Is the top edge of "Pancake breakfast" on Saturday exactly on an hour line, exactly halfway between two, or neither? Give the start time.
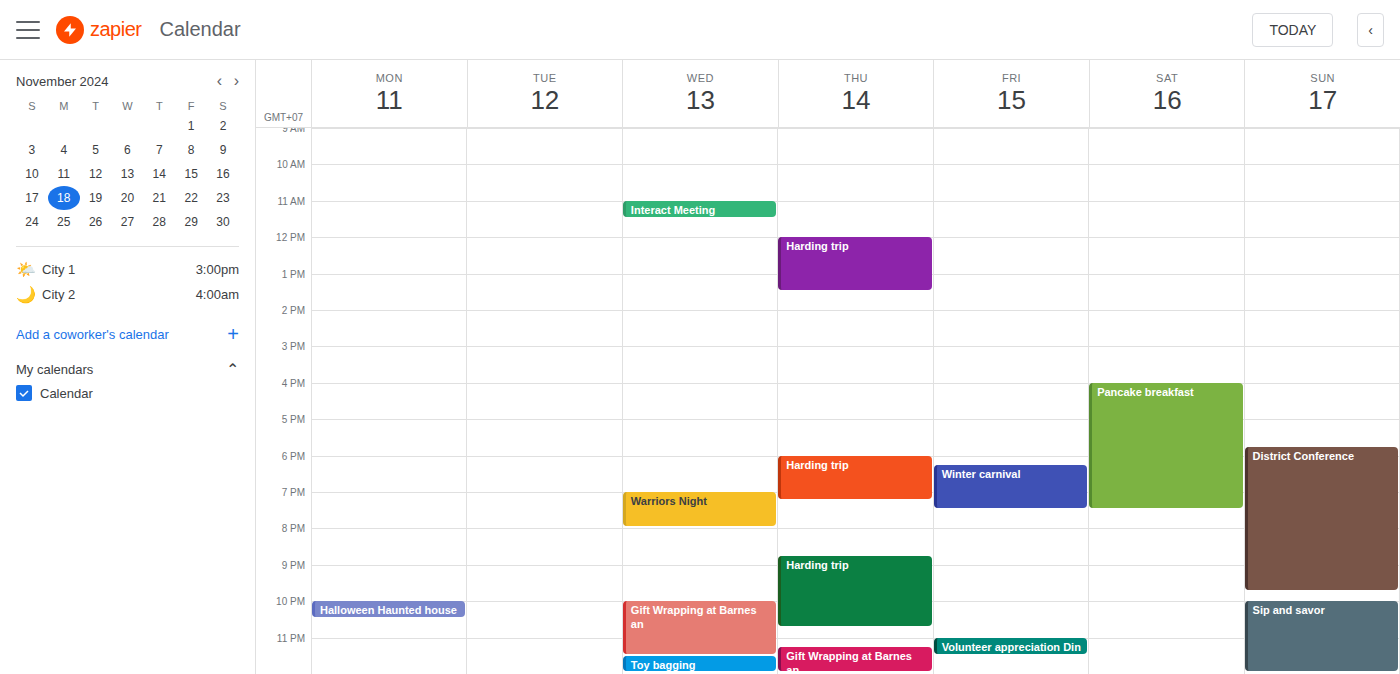
4:00 PM -- exactly on the 4 PM line.